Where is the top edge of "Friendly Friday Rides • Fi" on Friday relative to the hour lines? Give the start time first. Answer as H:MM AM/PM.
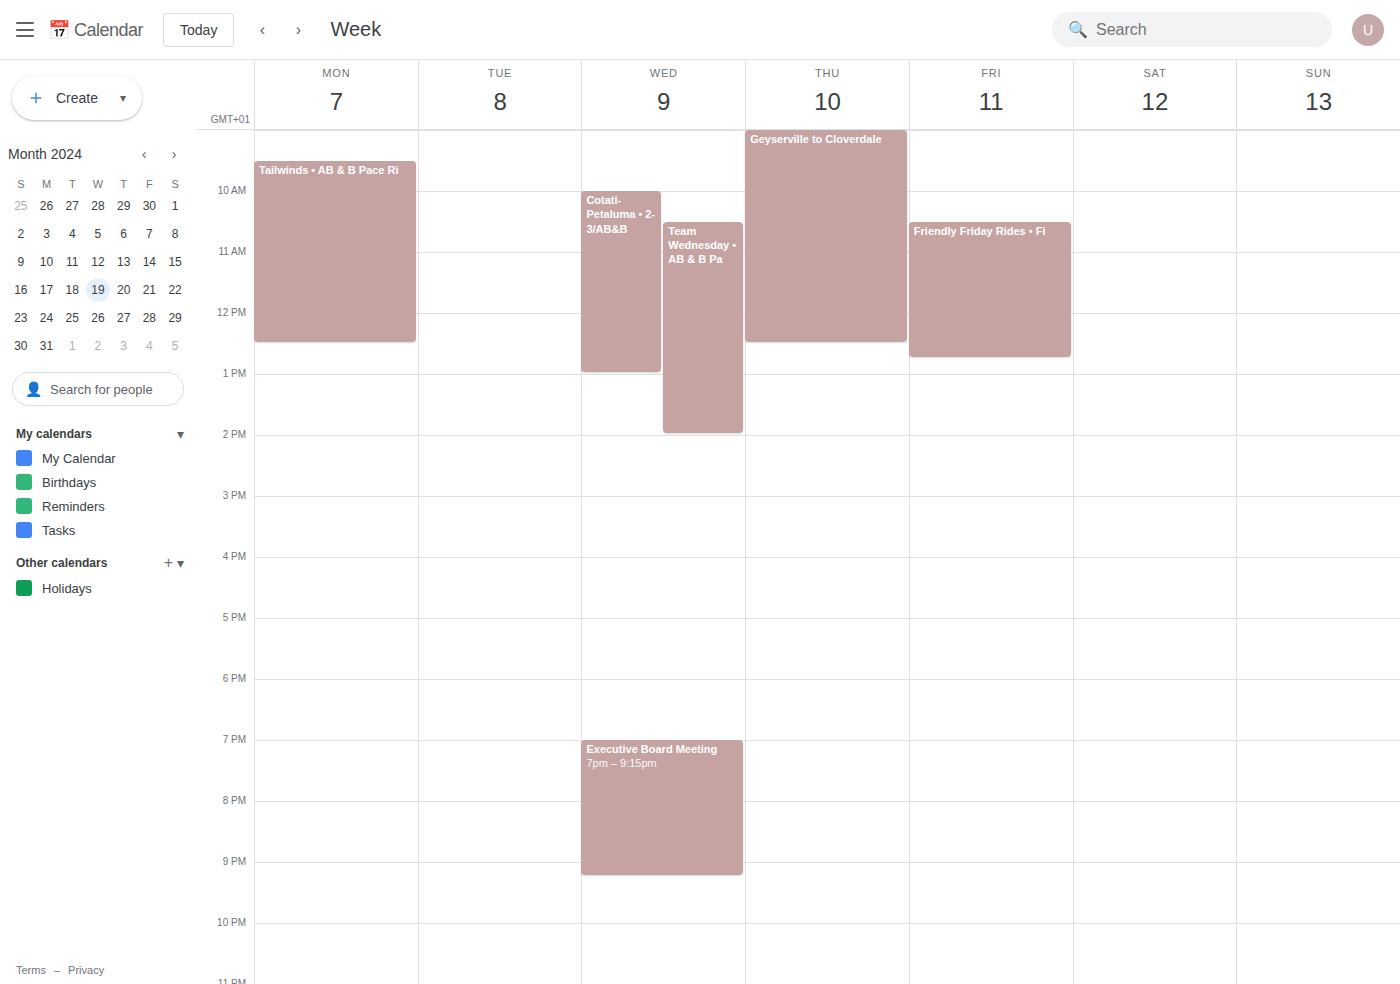
10:30 AM -- halfway between the 10 AM and 11 AM lines.